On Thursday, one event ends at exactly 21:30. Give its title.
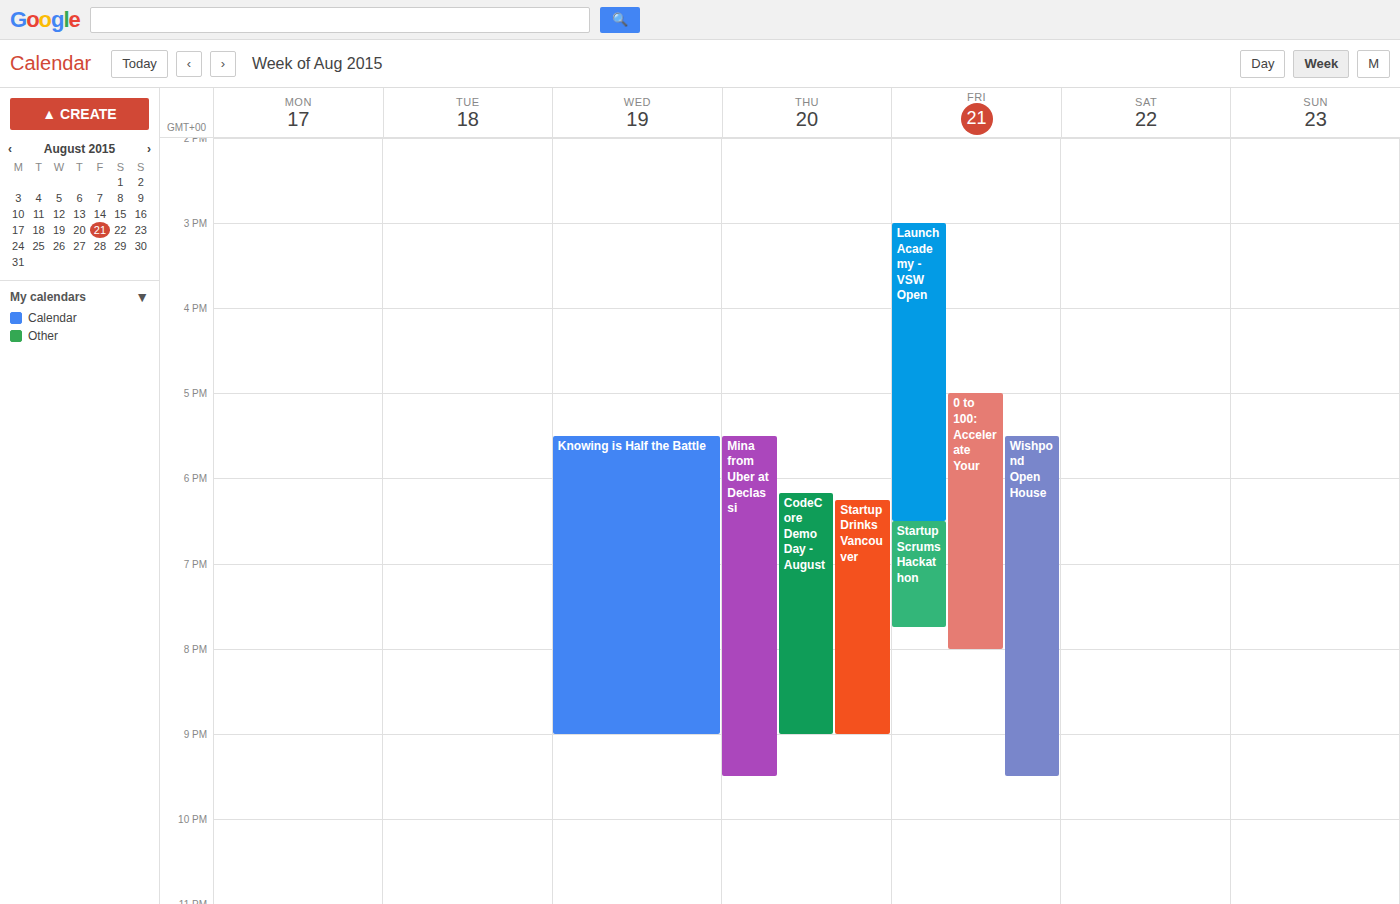
"Mina from Uber at Declassi"